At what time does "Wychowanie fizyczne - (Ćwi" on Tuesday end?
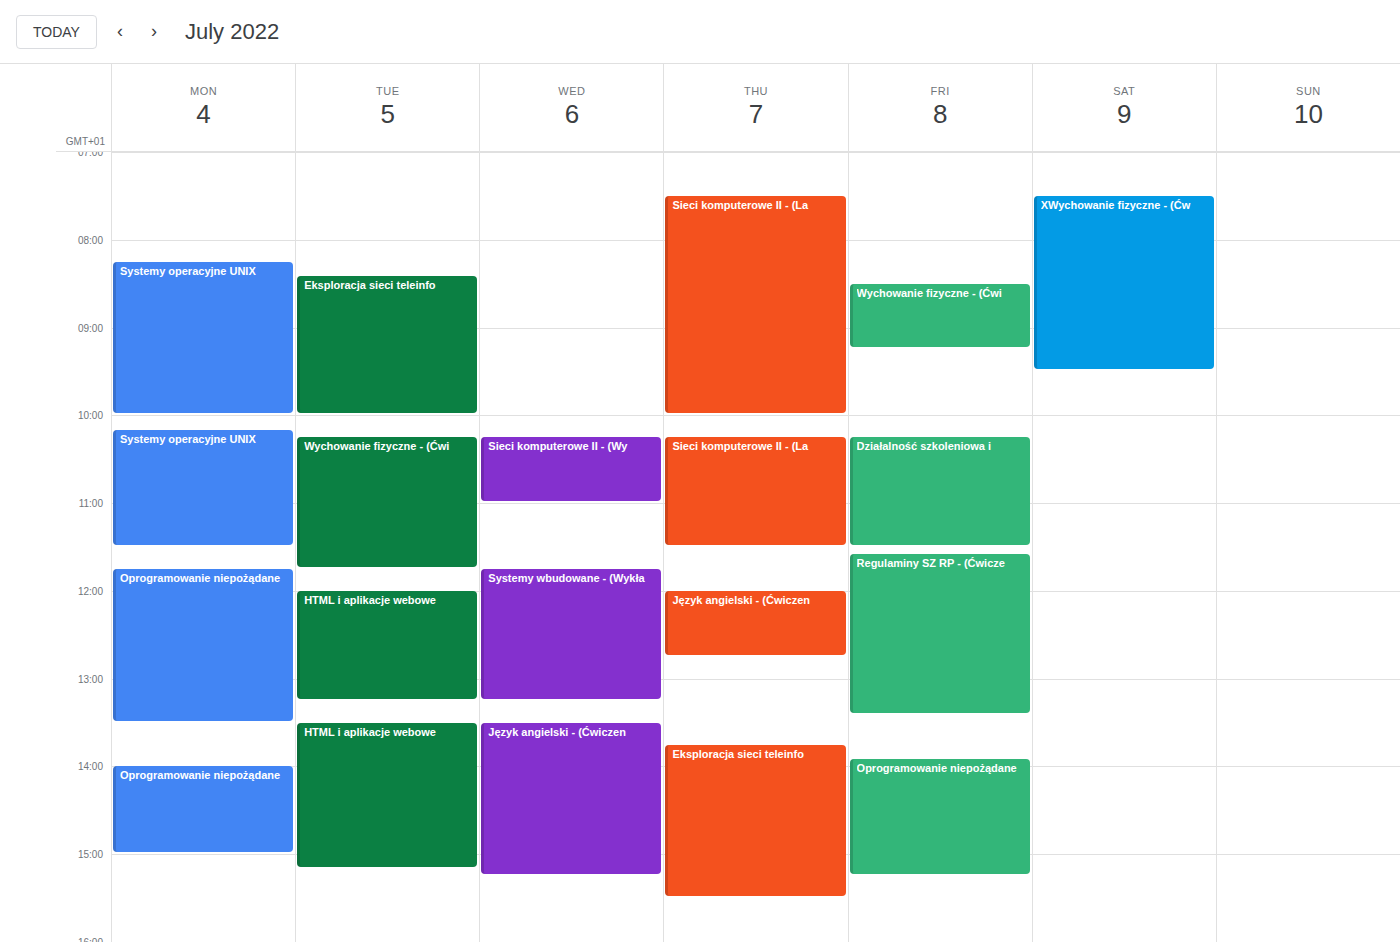
11:45 AM